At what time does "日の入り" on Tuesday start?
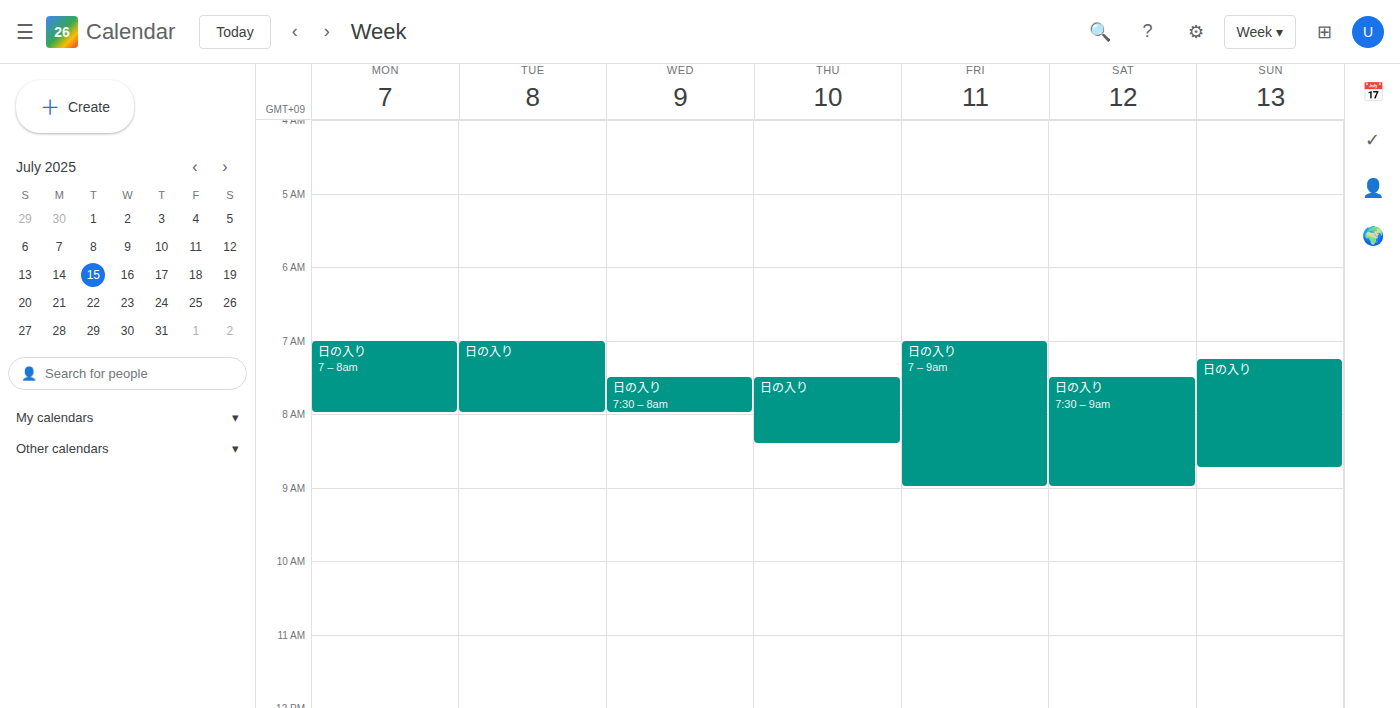
7:00 AM